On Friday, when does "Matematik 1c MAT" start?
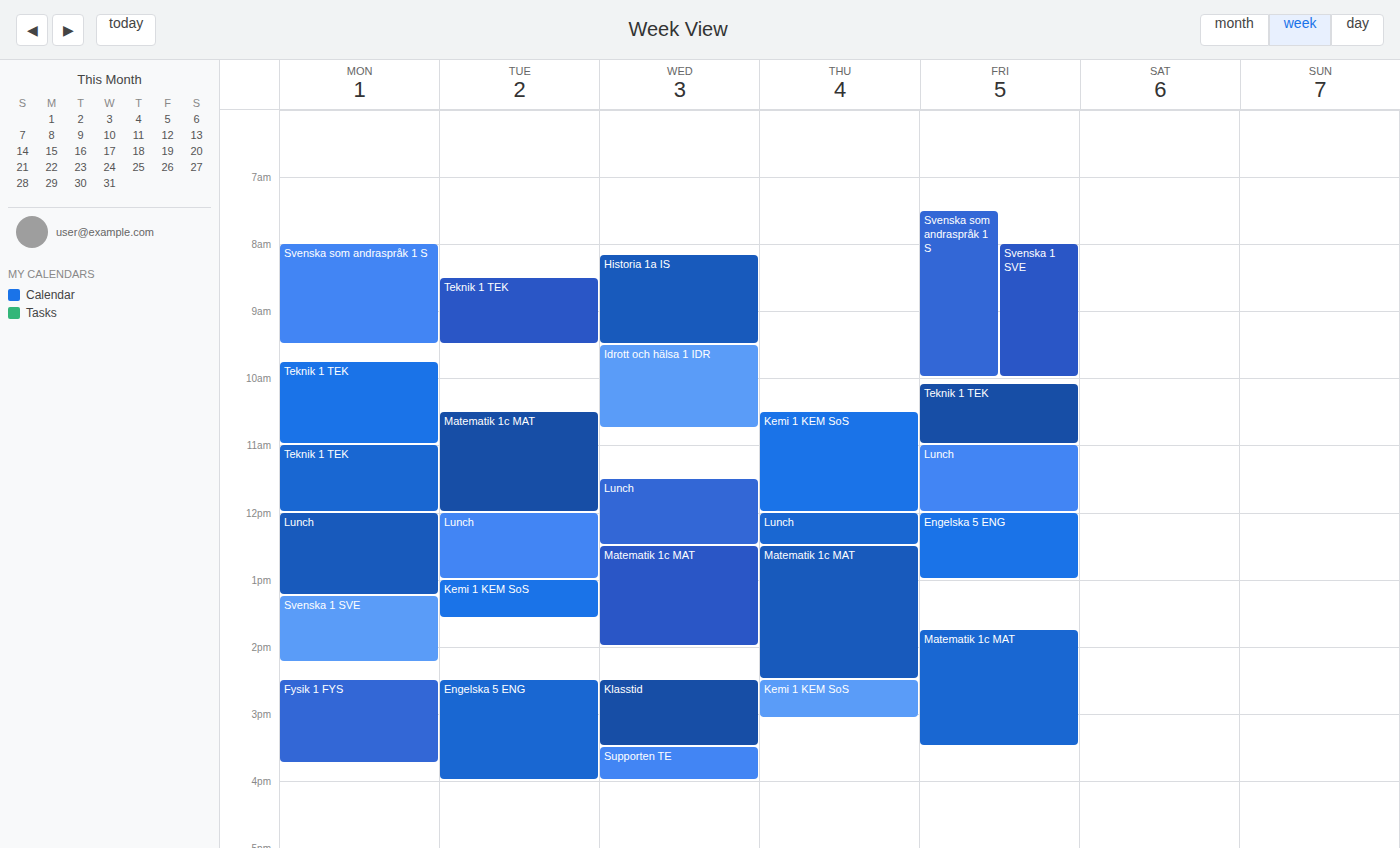
1:45 PM